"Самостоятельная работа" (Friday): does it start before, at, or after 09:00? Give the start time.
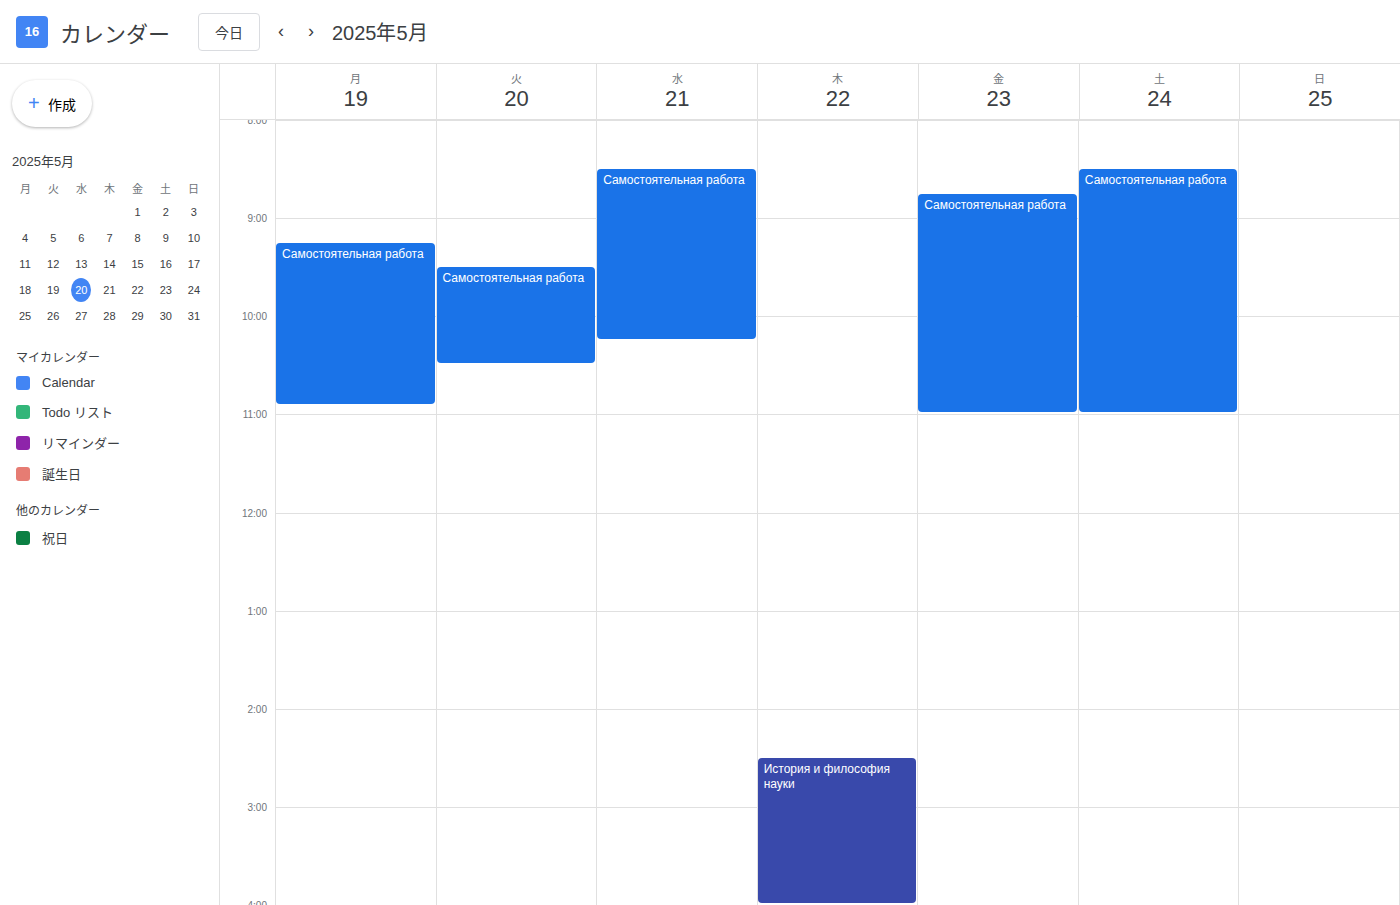
08:45 -- before 09:00, 15 minutes above the 09:00 line.